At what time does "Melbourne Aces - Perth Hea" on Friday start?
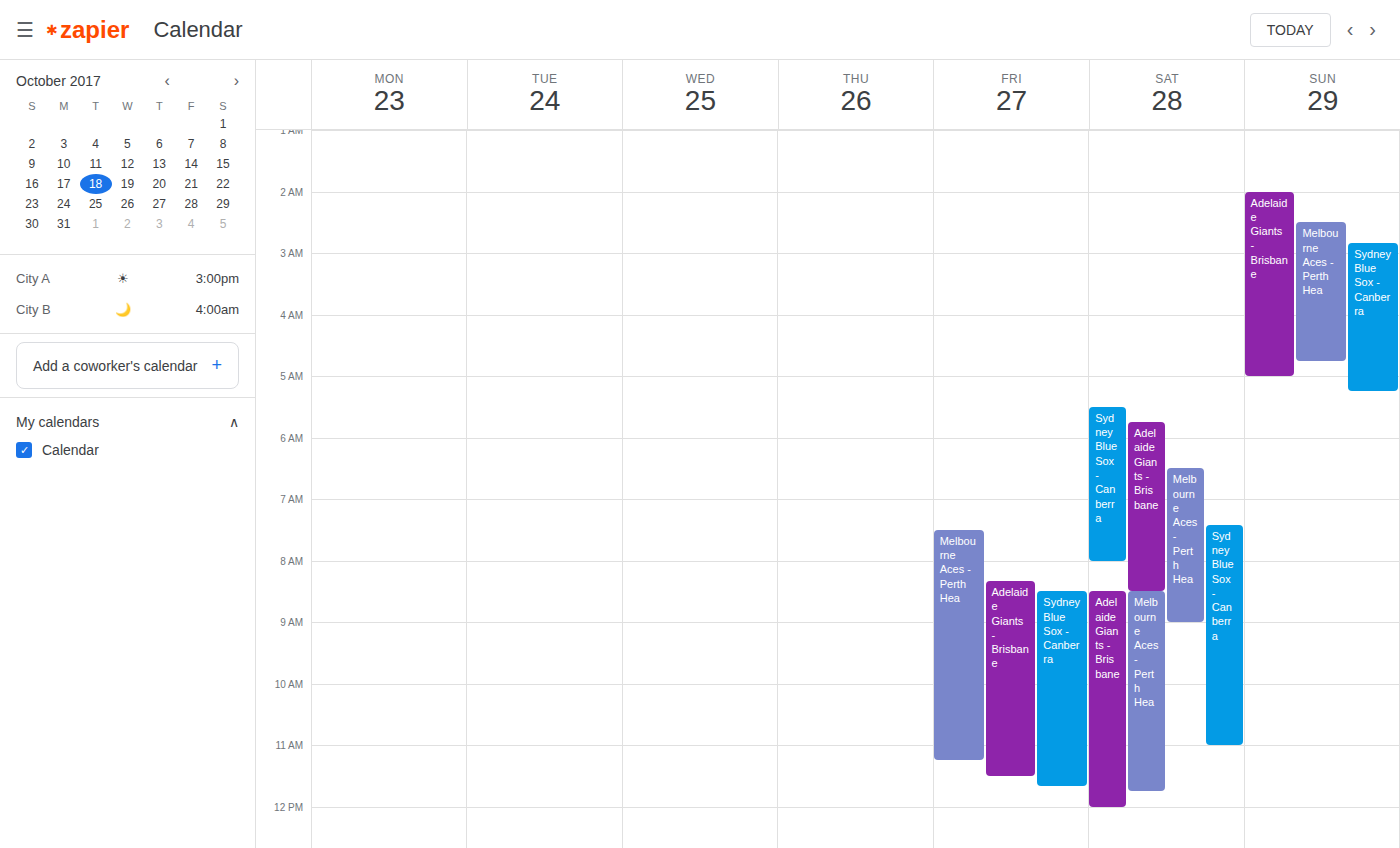
7:30 AM